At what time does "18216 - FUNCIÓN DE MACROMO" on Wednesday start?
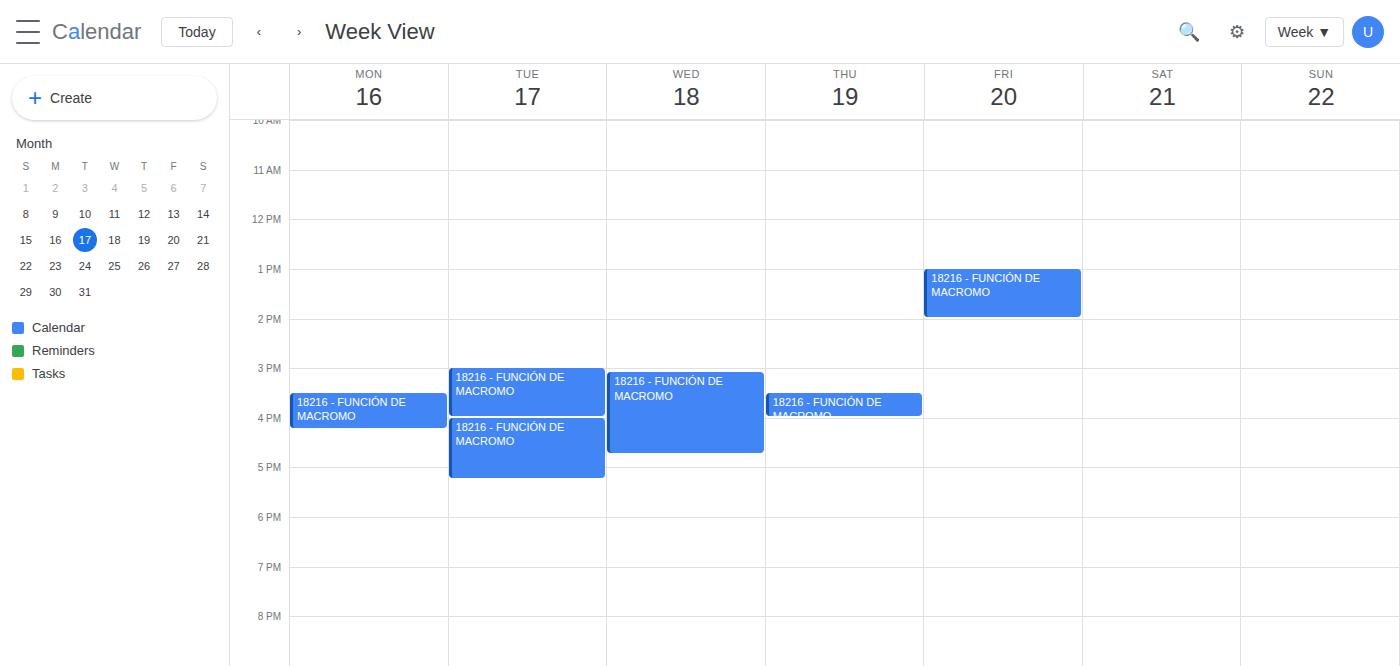
3:05 PM